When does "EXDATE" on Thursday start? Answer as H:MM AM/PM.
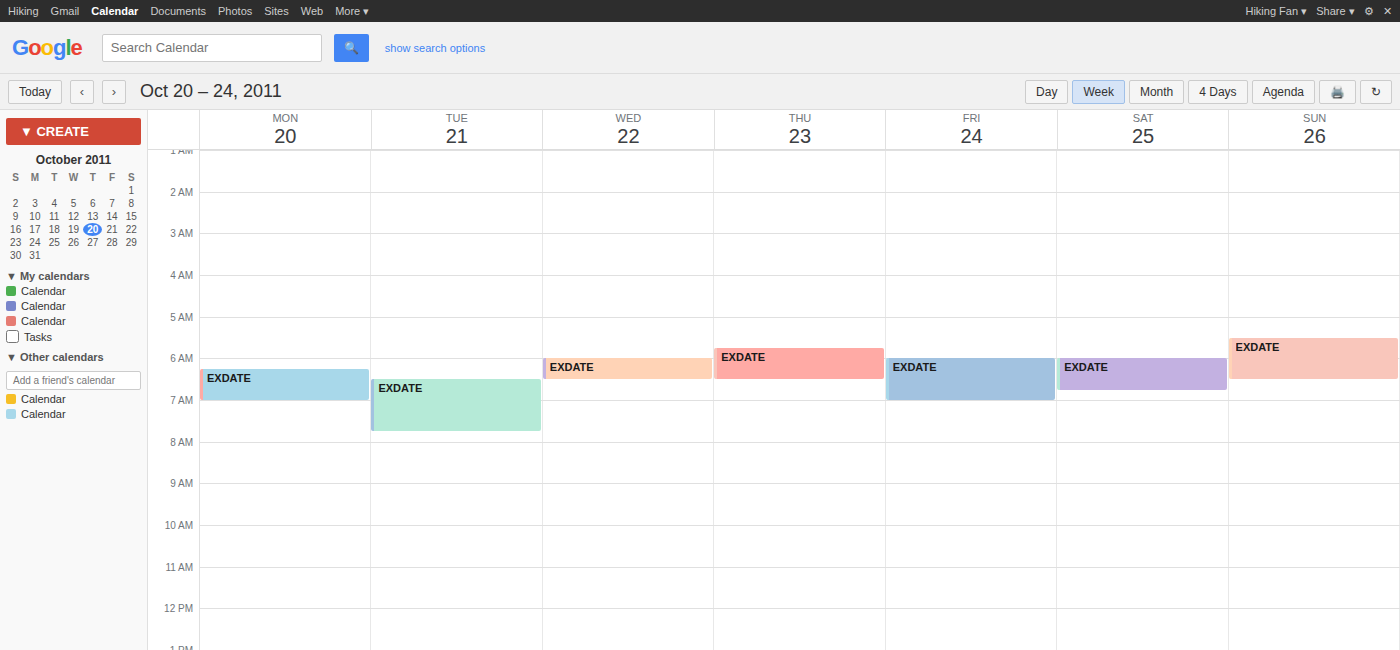
5:45 AM